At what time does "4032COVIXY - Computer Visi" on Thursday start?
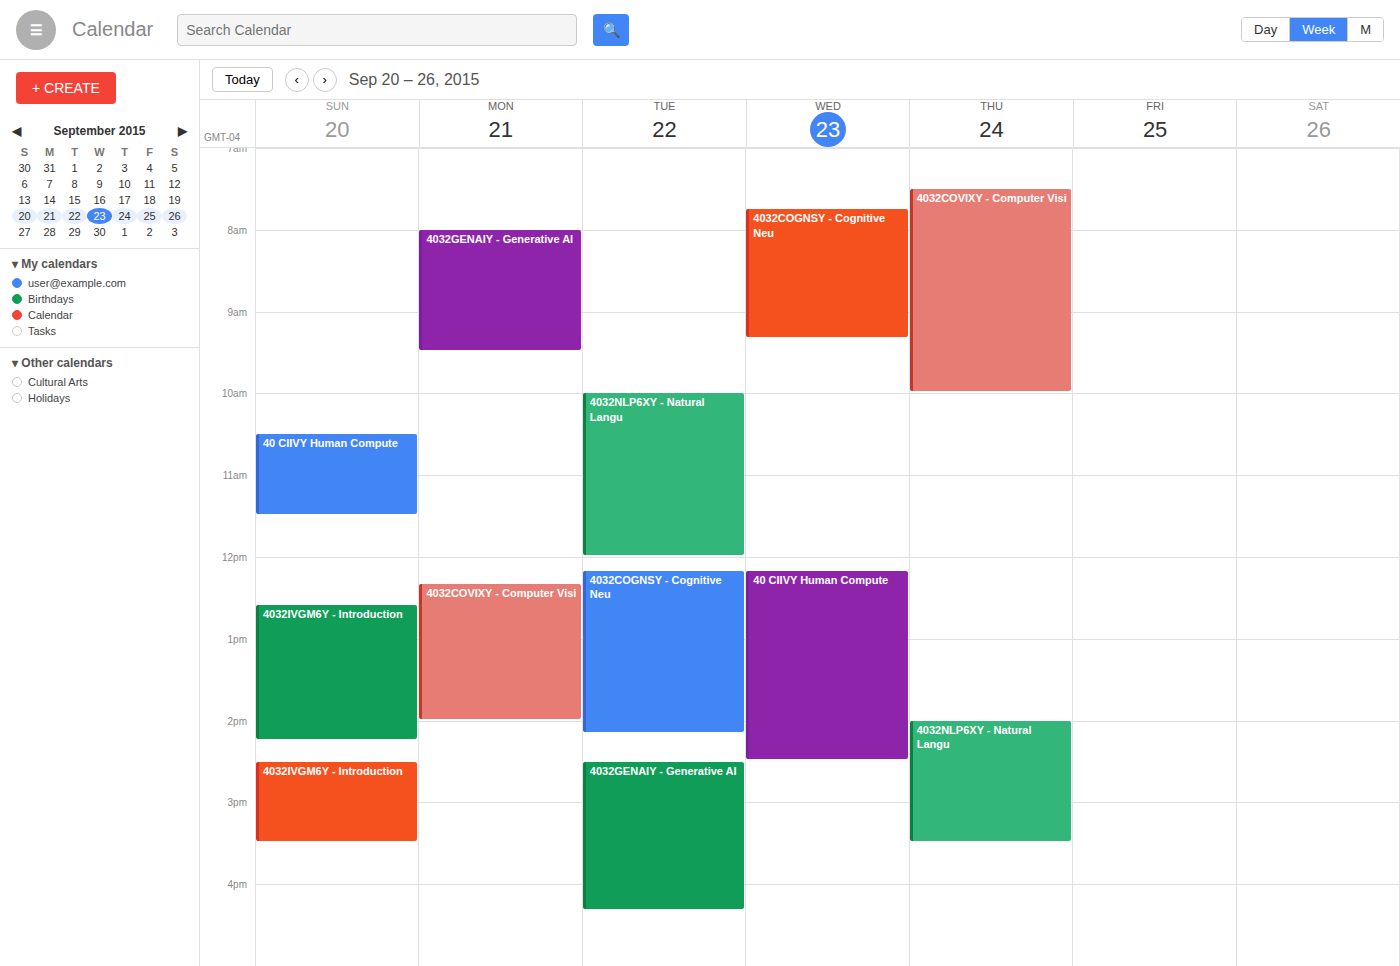
7:30 AM